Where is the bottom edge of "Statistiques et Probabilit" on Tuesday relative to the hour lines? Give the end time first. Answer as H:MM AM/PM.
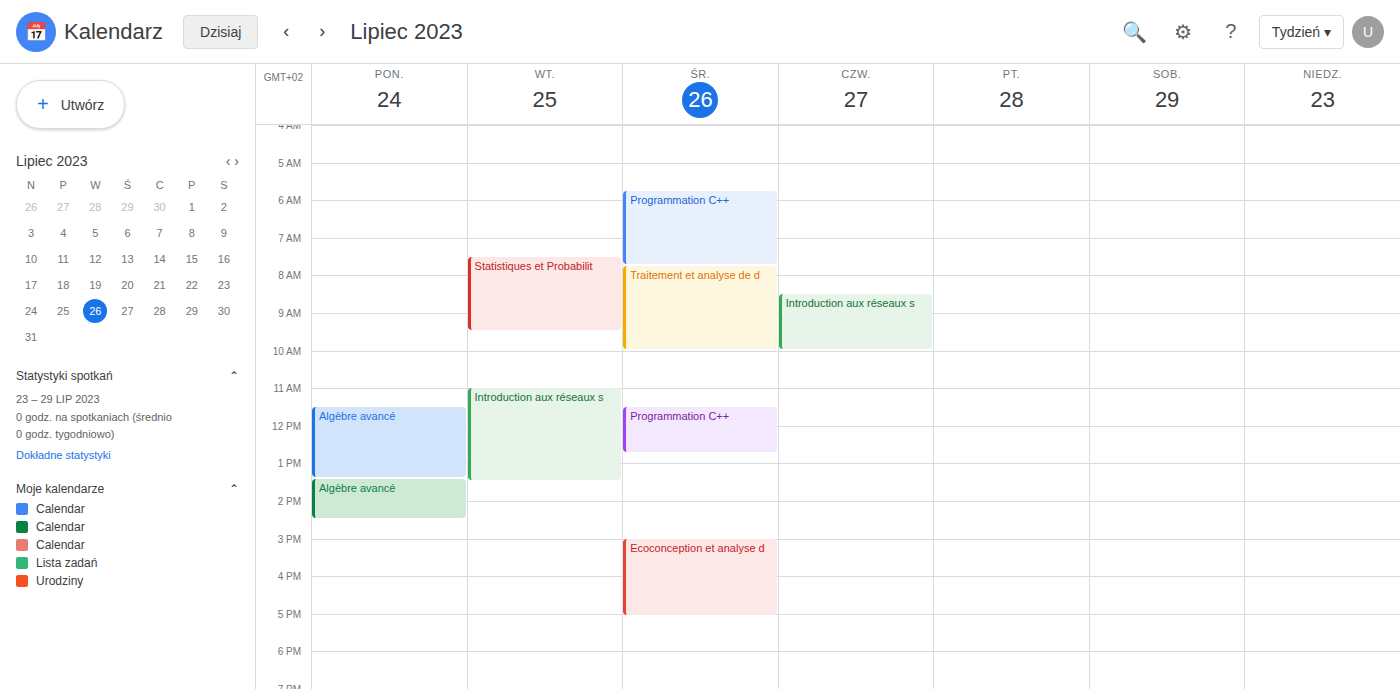
9:30 AM -- halfway between the 9 AM and 10 AM lines.